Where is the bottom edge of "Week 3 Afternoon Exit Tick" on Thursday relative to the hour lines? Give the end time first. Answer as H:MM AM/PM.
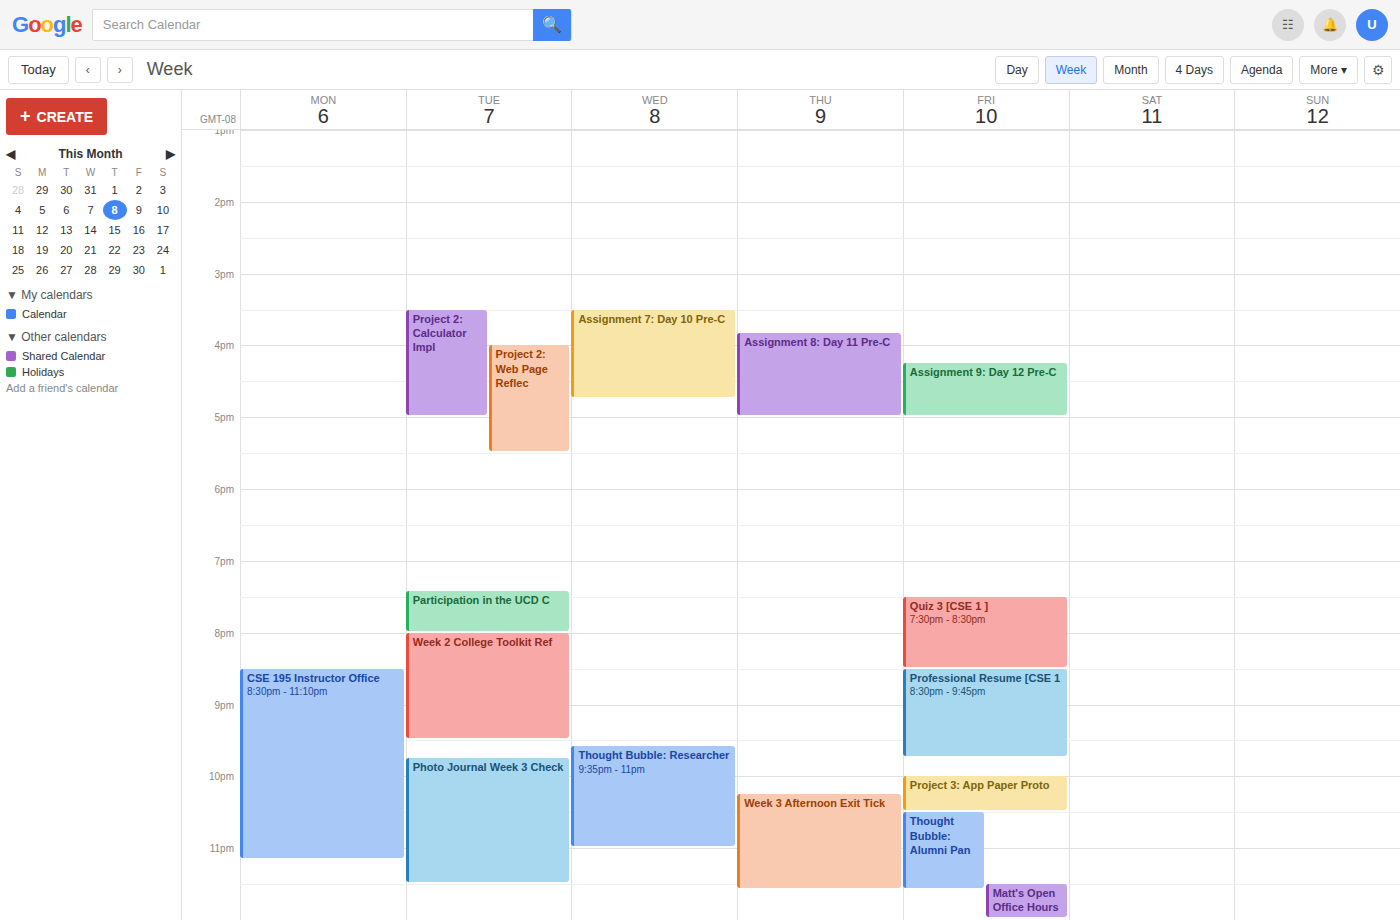
11:35 PM -- neither: 35 minutes below the 11 PM line and 25 minutes above the 12 AM line.